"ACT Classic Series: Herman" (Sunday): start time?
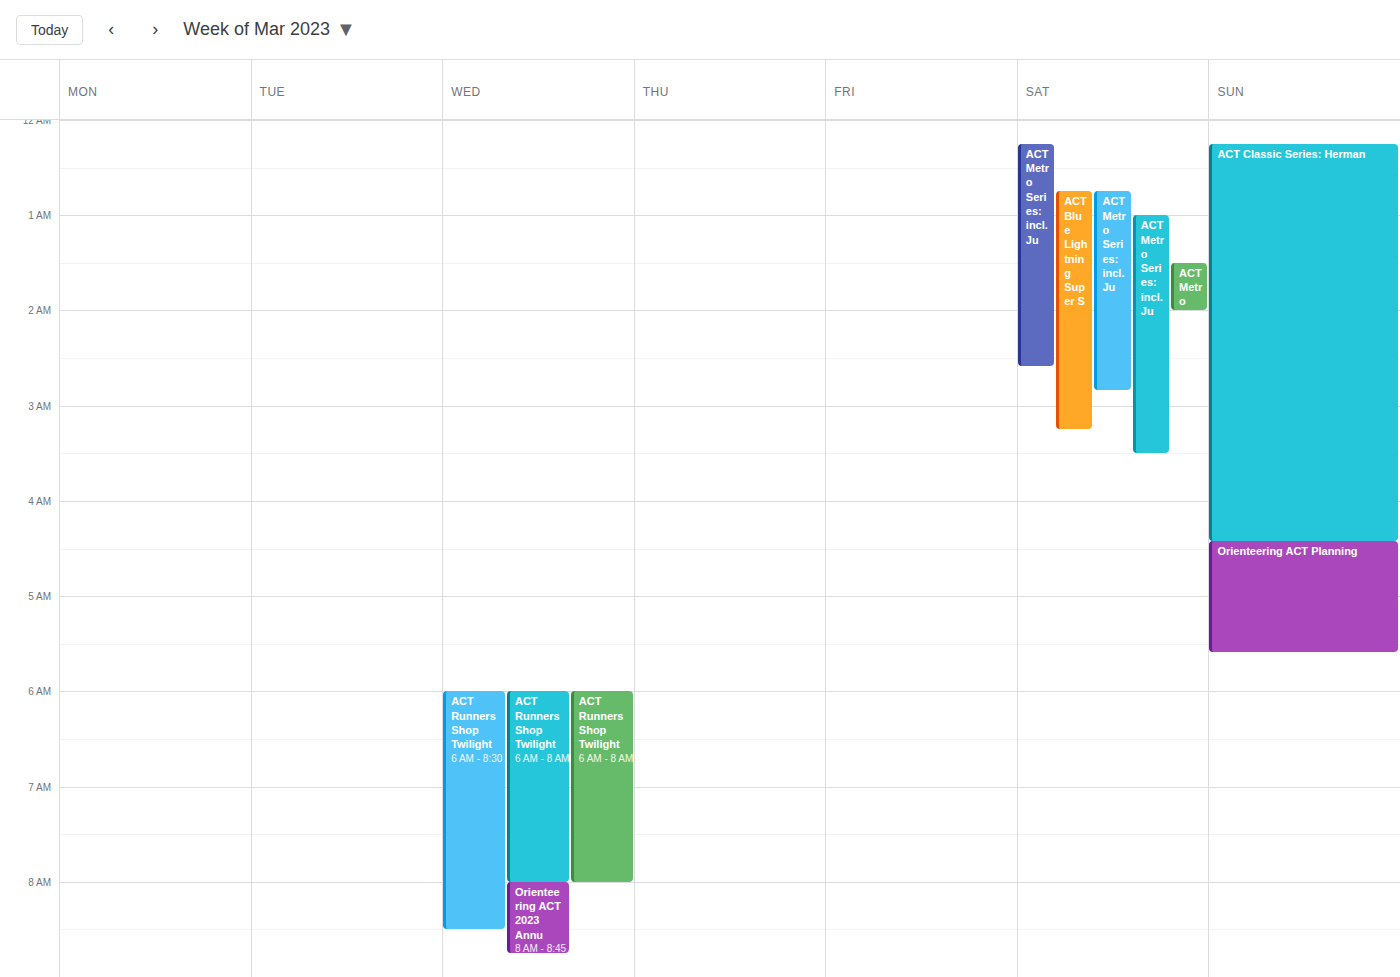
12:15 AM